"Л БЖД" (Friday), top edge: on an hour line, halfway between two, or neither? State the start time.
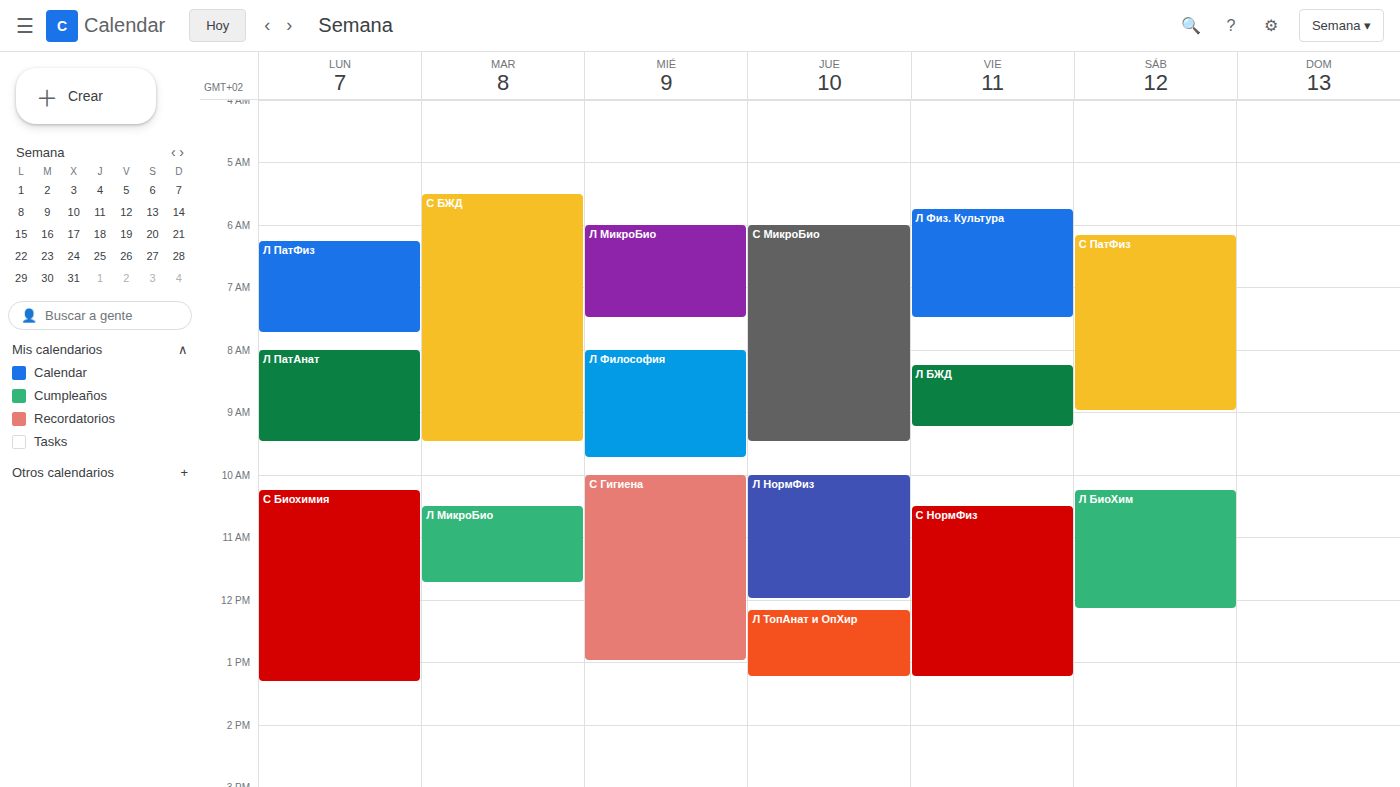
8:15 AM -- neither: a quarter of the way from the 8 AM line to the 9 AM line.